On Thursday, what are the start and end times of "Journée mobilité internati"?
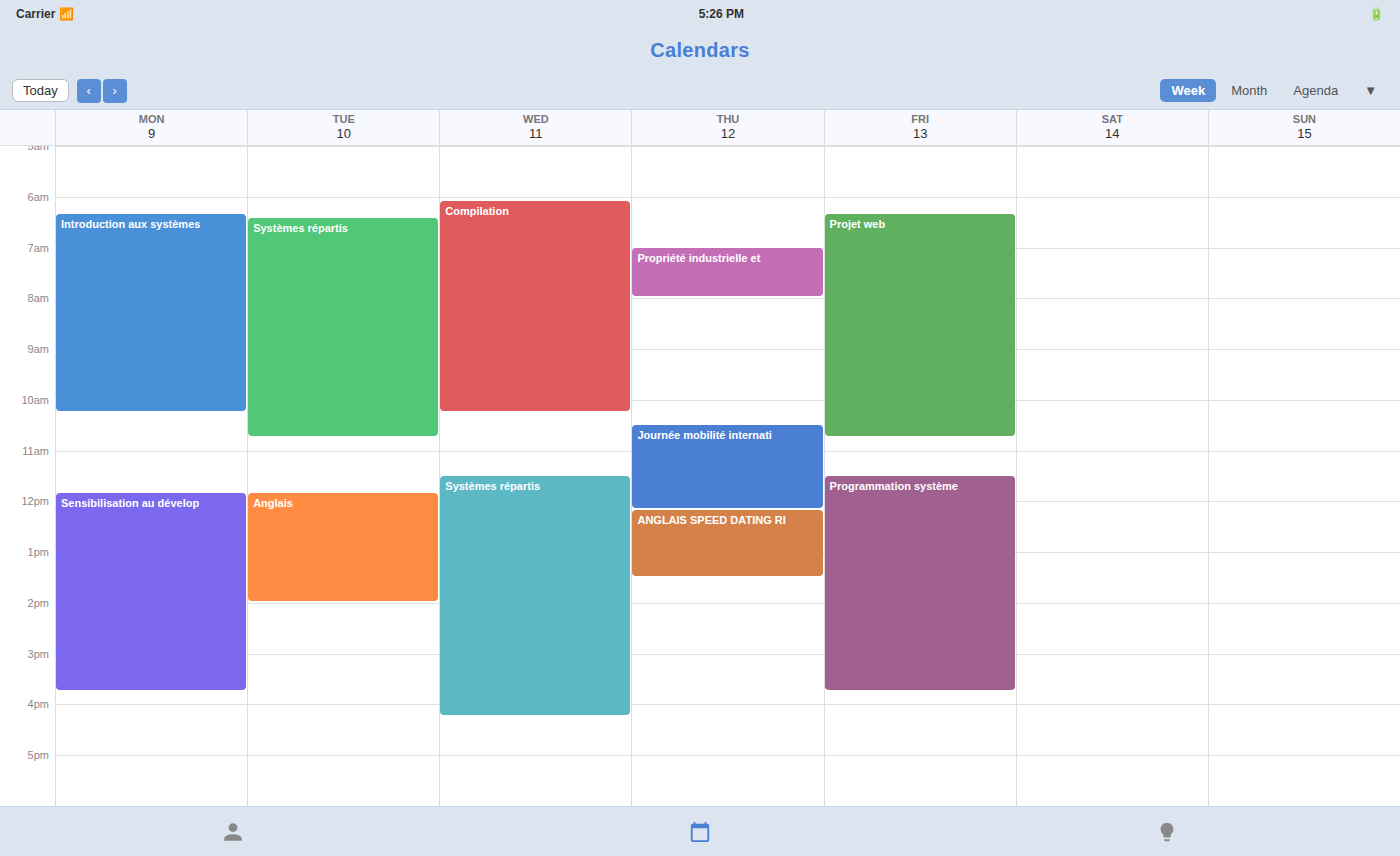
10:30 AM to 12:10 PM